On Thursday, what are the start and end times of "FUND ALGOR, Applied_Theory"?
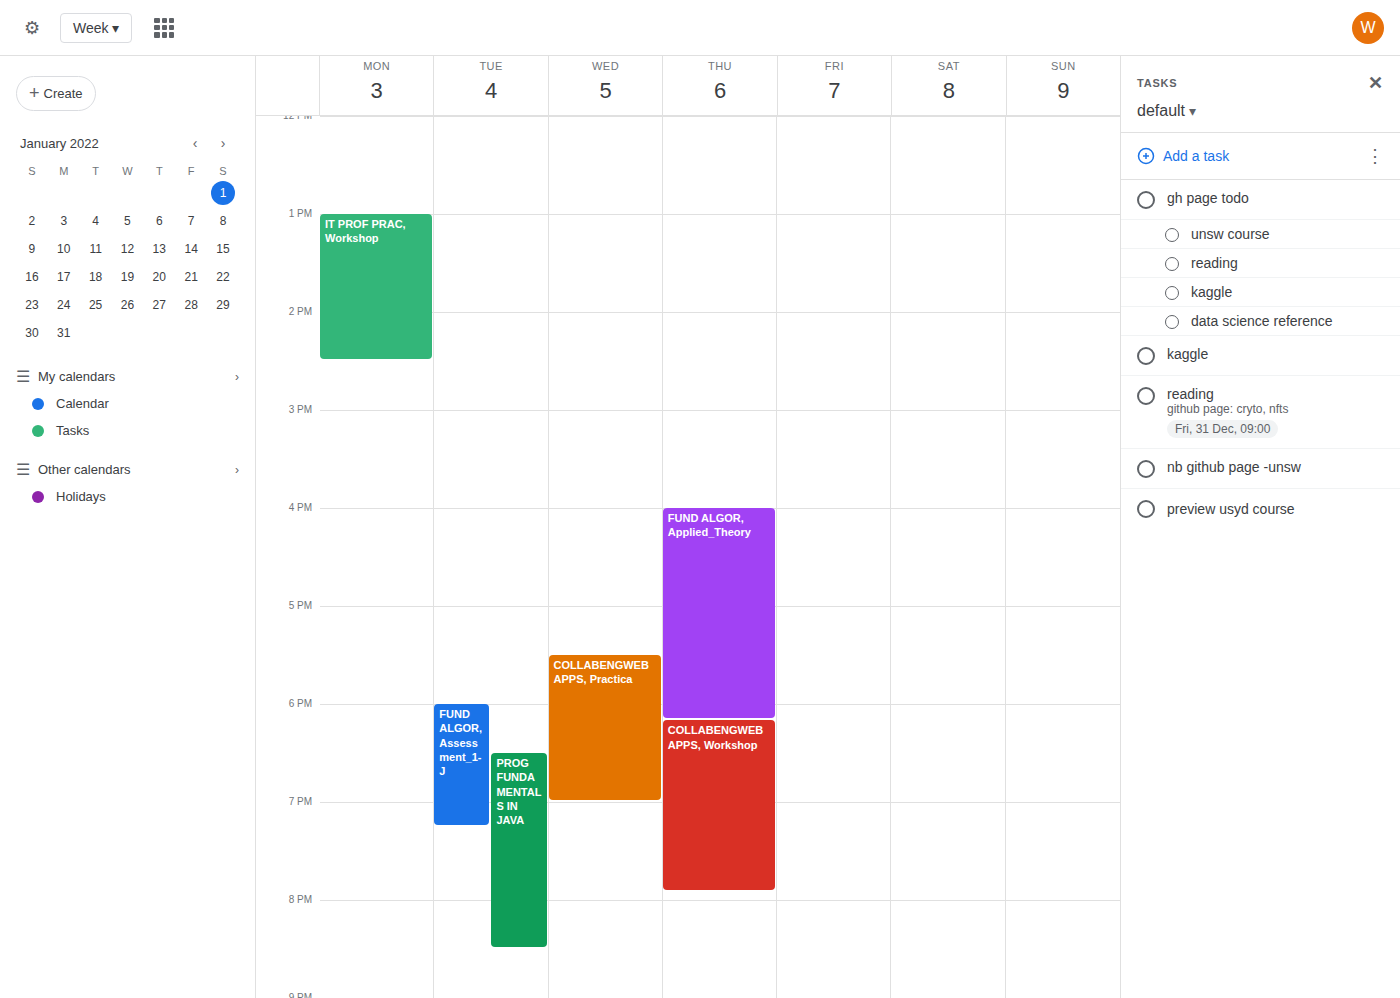
4:00 PM to 6:10 PM